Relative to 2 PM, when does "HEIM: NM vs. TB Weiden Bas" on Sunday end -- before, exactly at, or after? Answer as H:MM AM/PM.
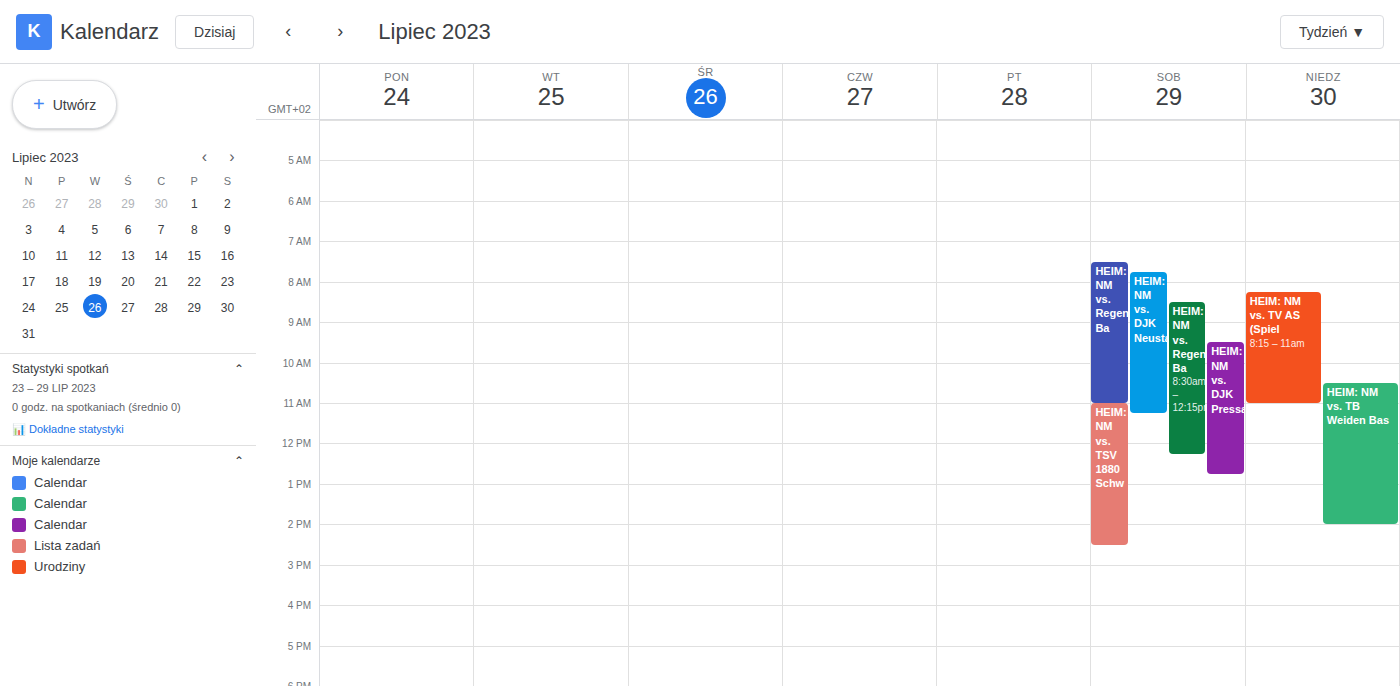
2:00 PM -- exactly at 2 PM, on the 2 PM line.